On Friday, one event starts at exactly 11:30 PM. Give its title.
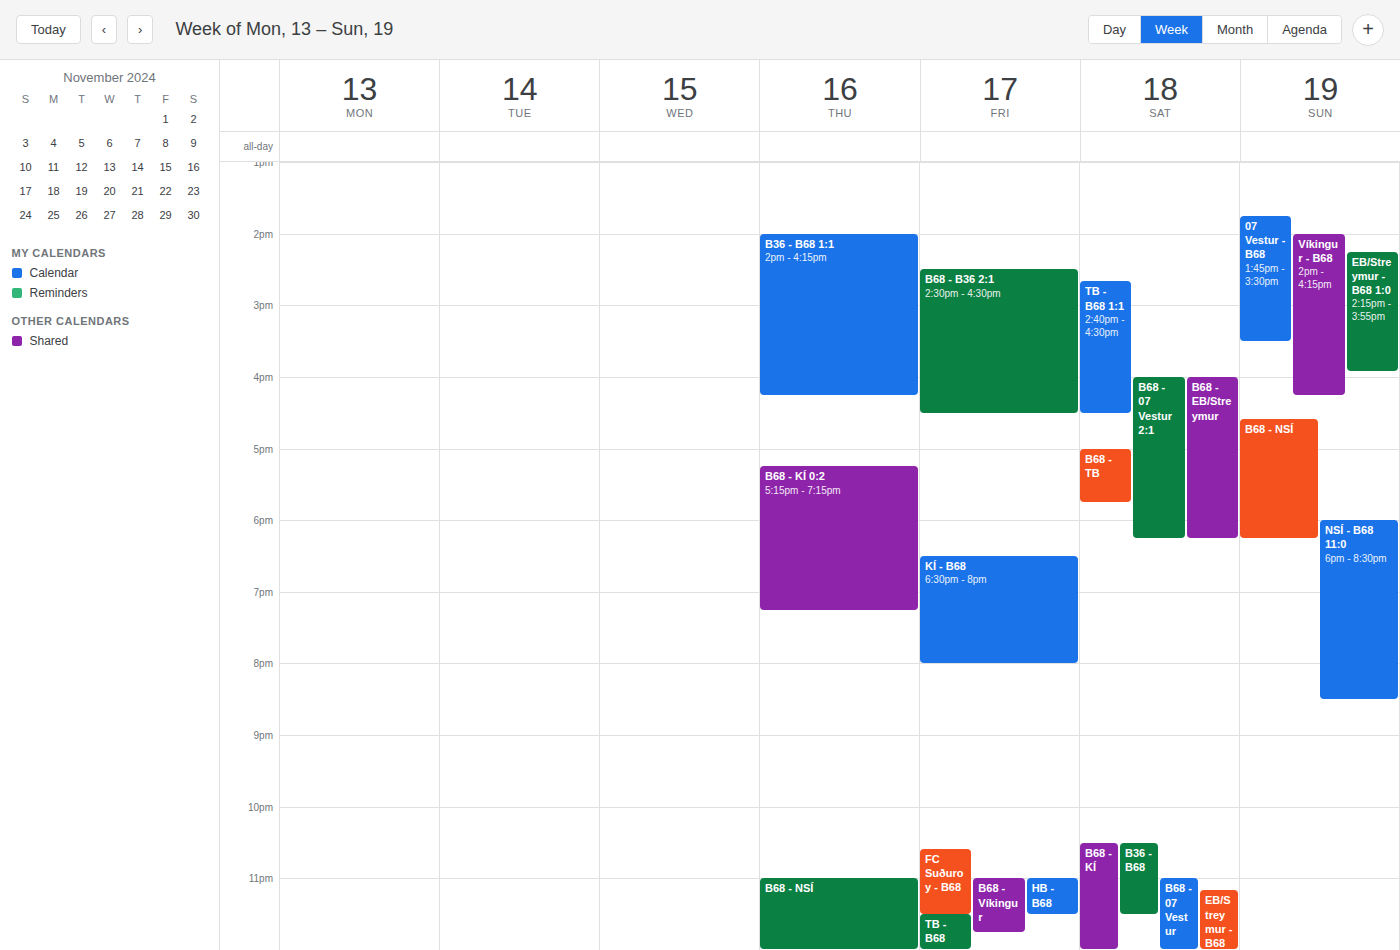
"TB - B68"